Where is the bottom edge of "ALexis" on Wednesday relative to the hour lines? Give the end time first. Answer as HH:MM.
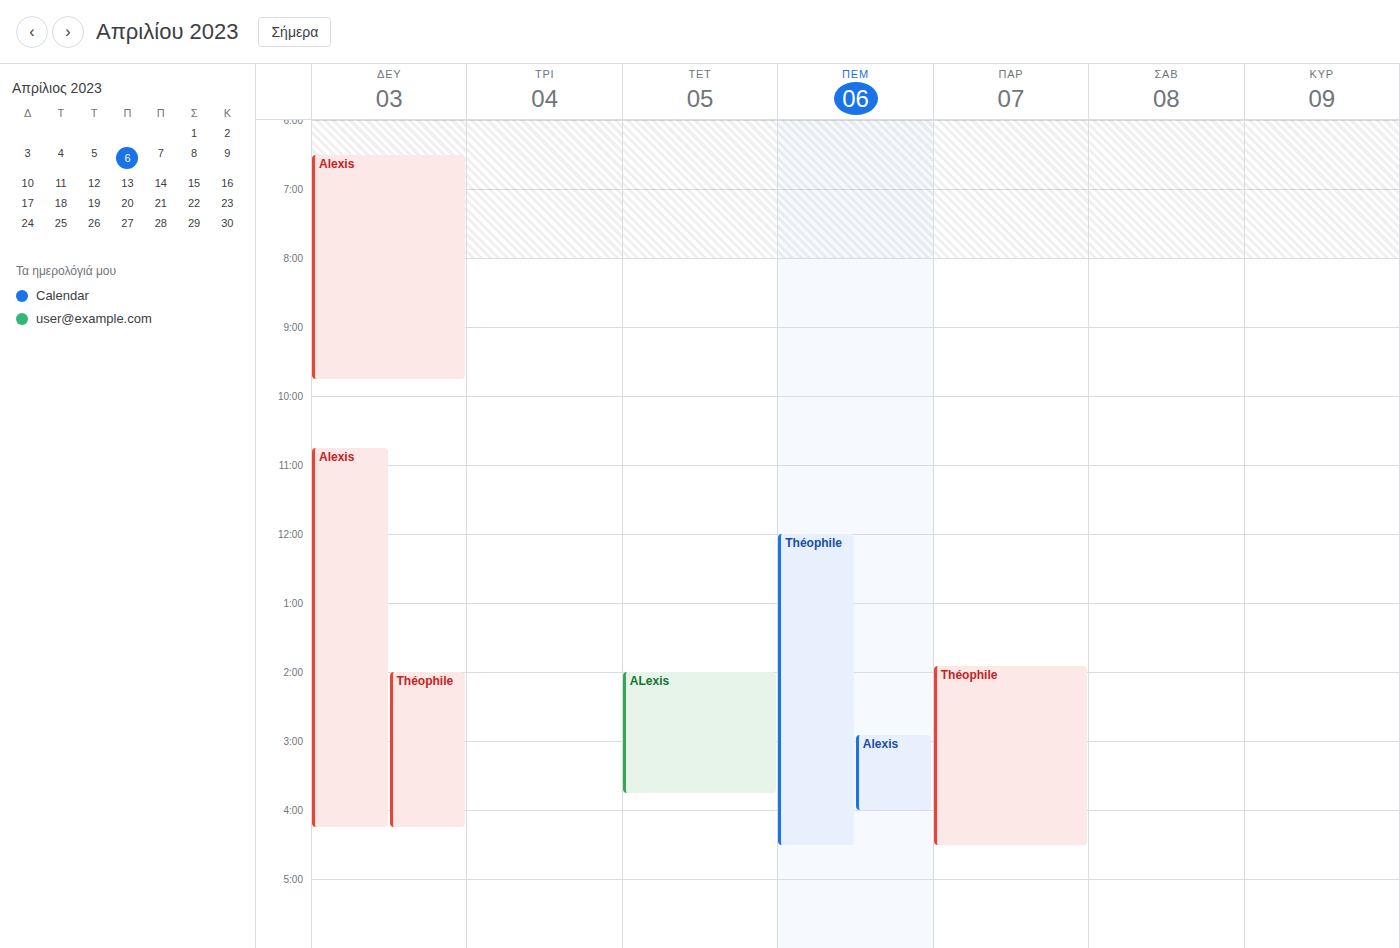
15:45 -- neither: three quarters of the way from the 15:00 line to the 16:00 line.